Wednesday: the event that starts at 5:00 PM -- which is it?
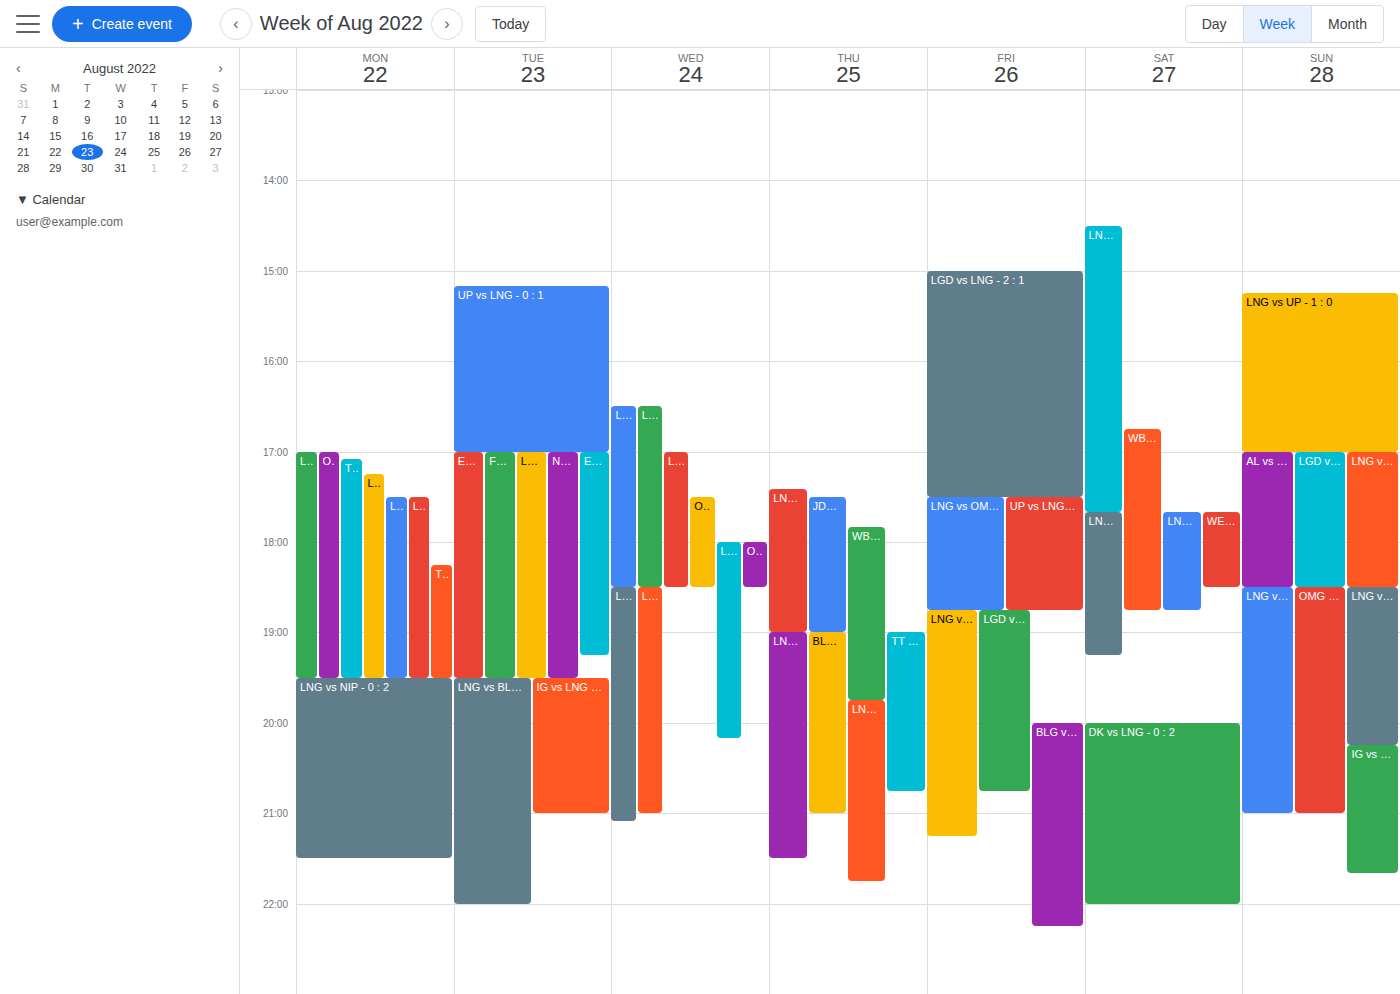
"LNG vs AL - 2 : 0"